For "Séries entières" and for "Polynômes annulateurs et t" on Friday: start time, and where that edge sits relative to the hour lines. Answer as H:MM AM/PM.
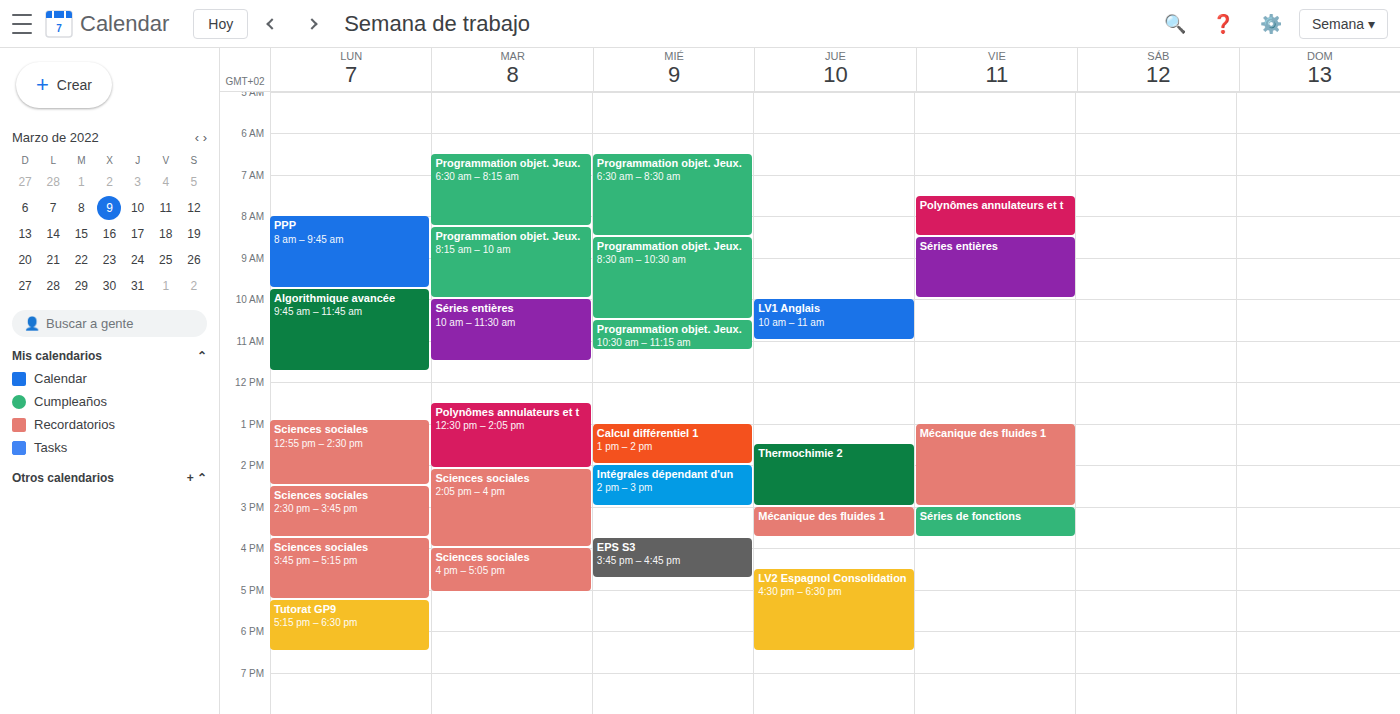
"Séries entières": 8:30 AM, halfway between the 8 AM and 9 AM lines. "Polynômes annulateurs et t": 7:30 AM, halfway between the 7 AM and 8 AM lines.